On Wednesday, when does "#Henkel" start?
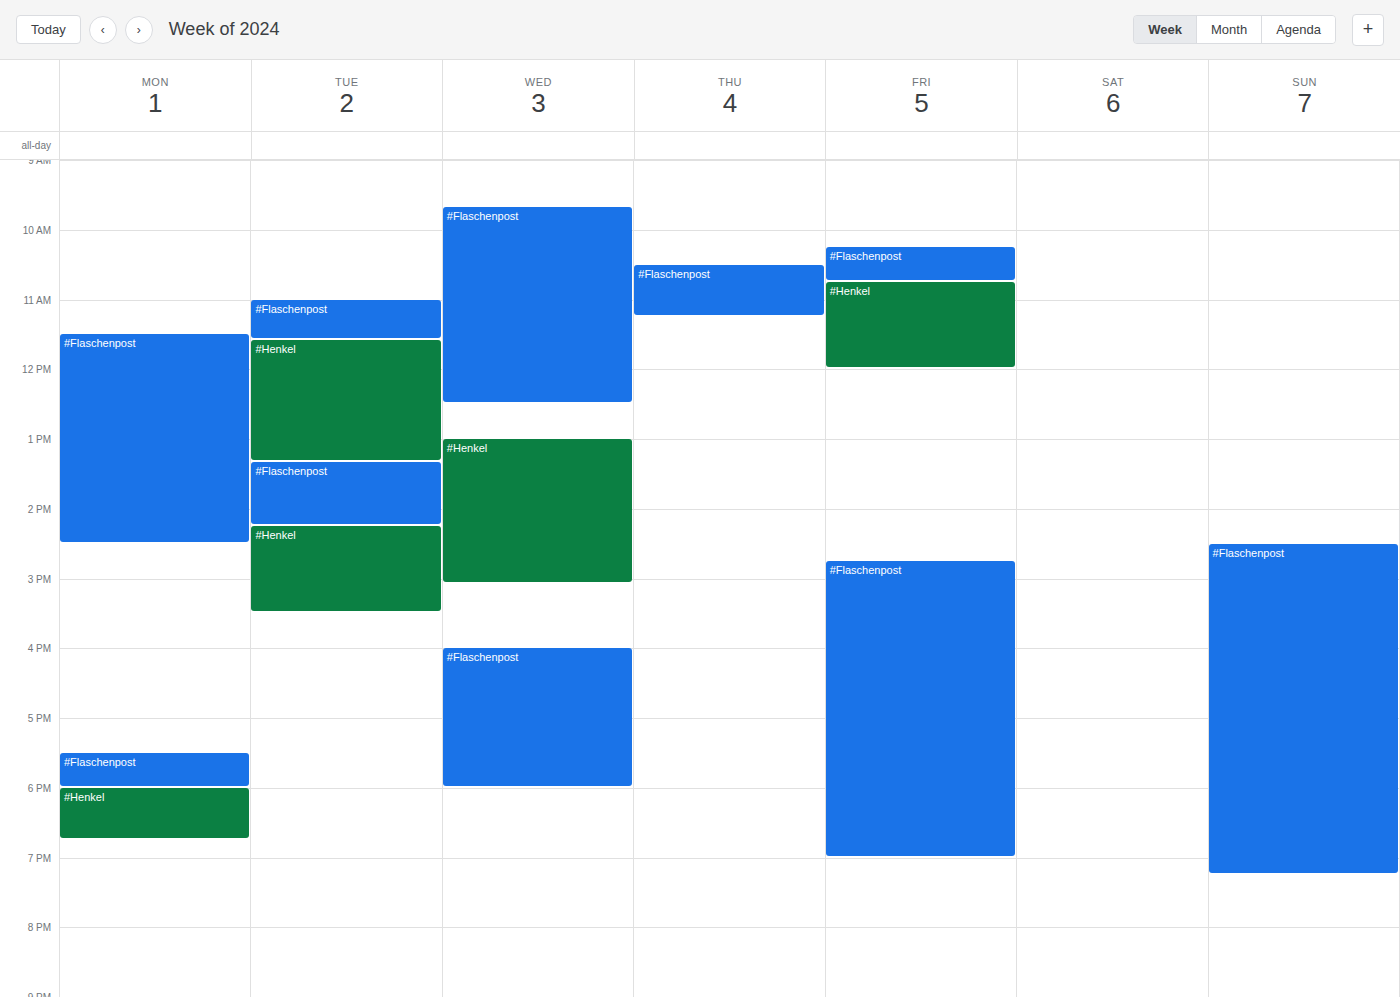
1:00 PM